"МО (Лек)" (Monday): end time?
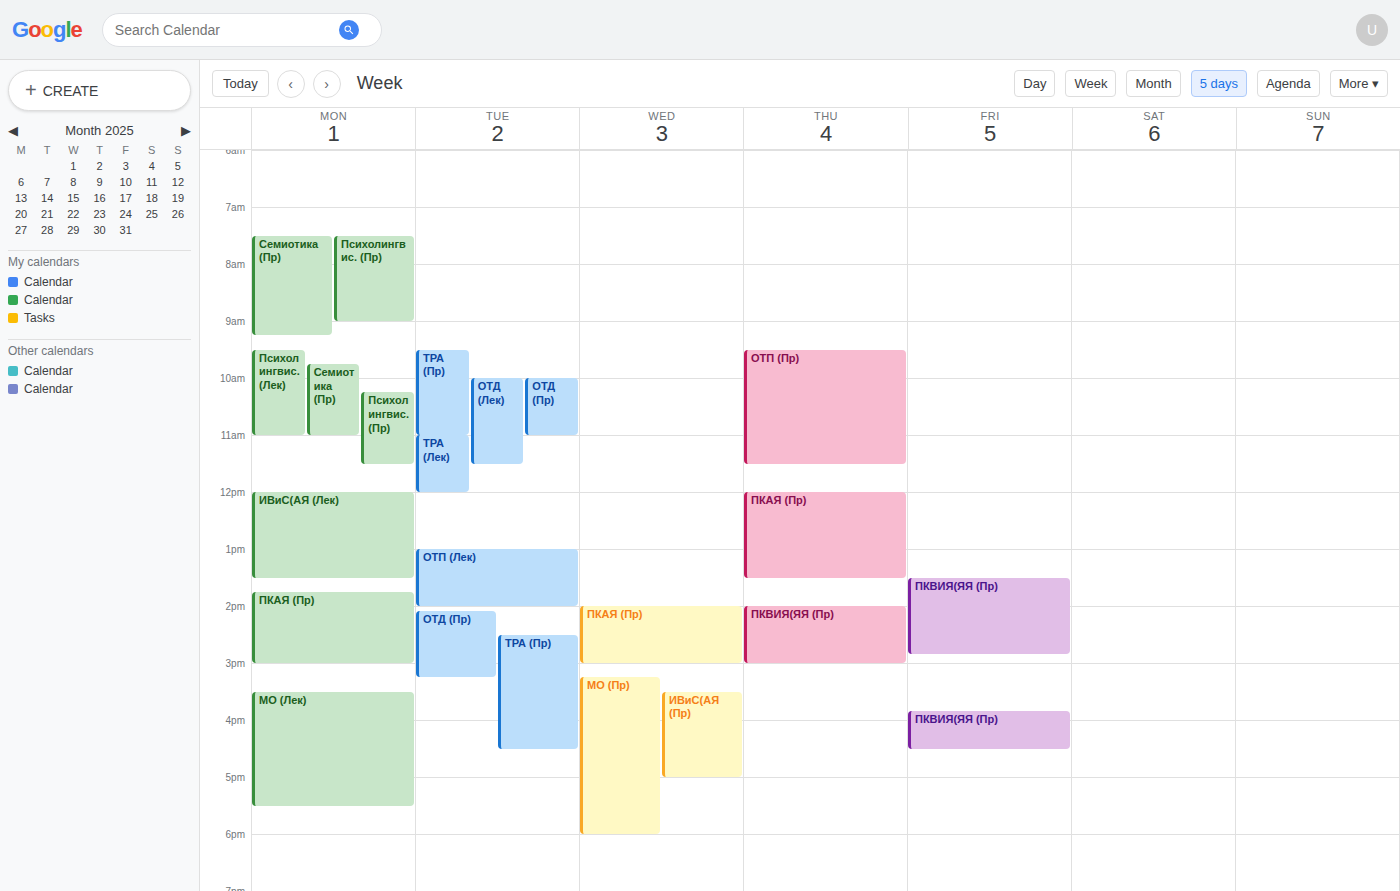
5:30 PM